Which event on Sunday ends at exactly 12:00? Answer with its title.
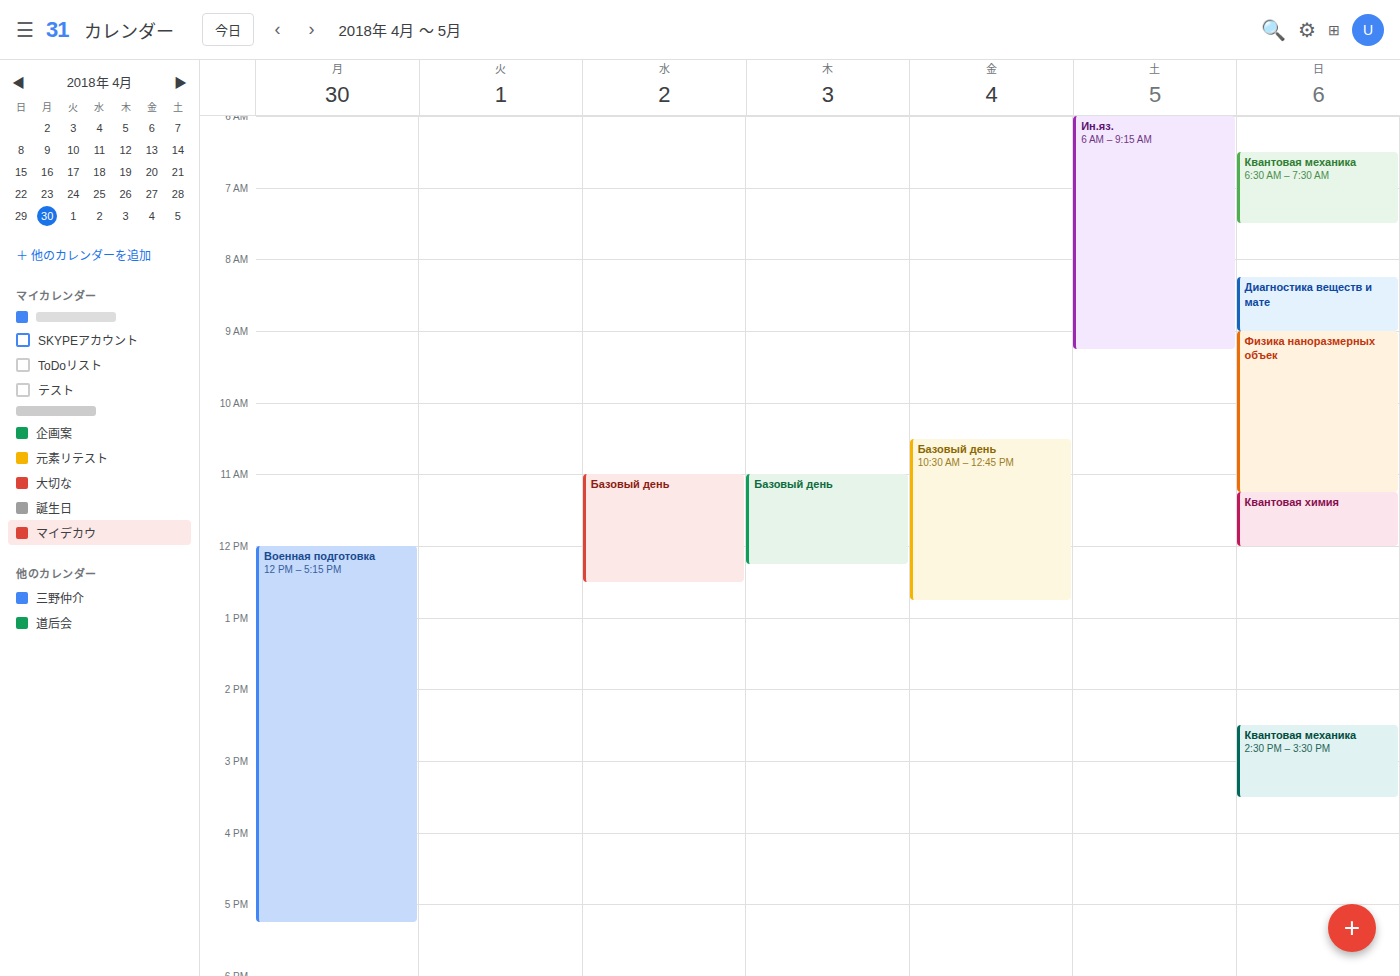
"Квантовая химия"